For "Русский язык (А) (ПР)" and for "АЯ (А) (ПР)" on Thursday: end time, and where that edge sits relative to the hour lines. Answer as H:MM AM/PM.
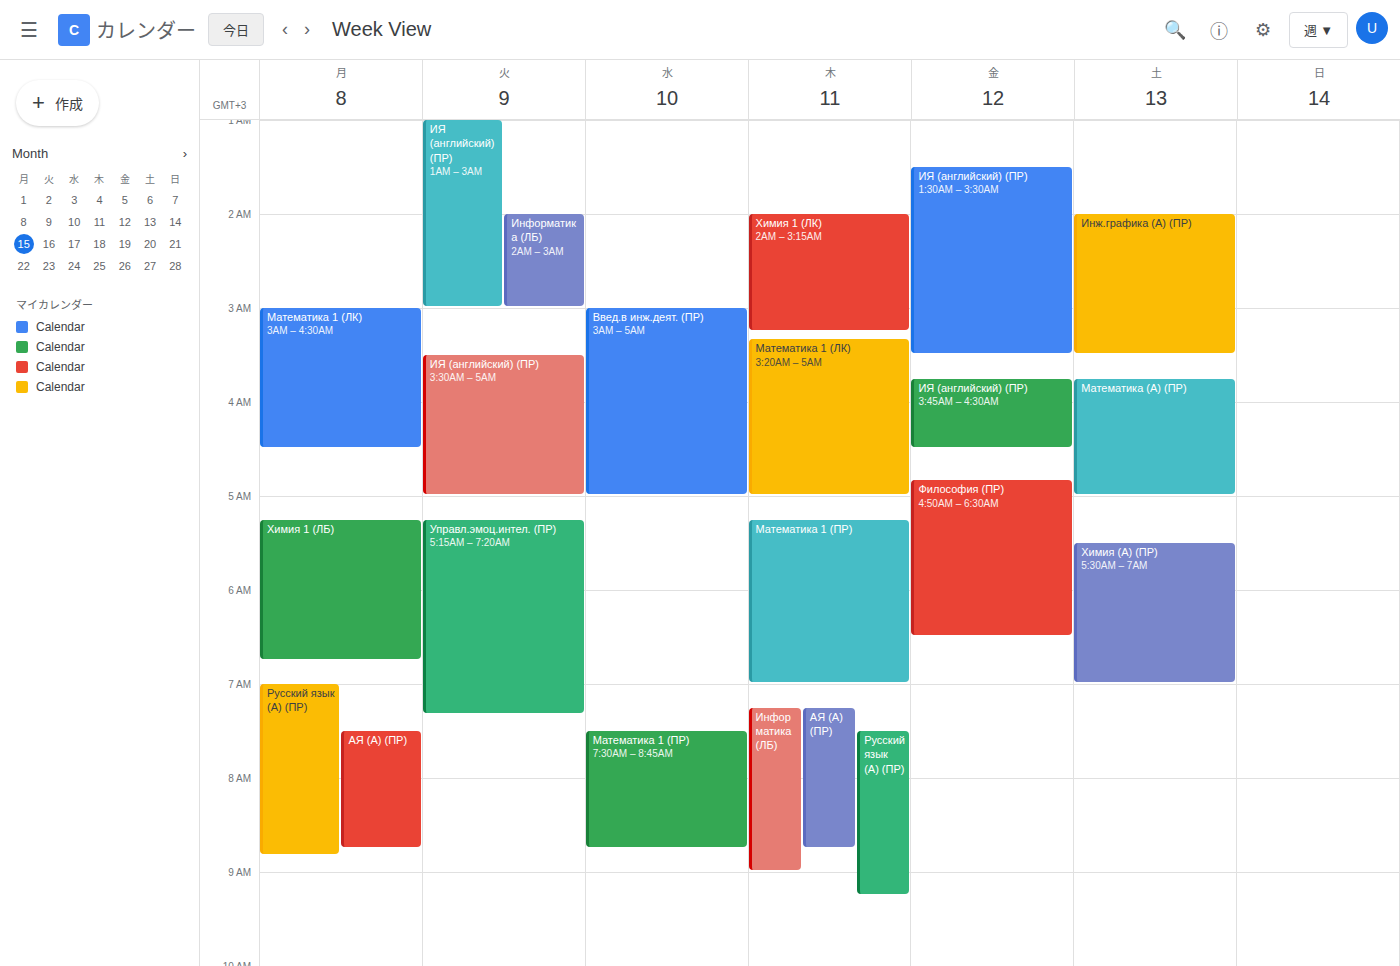
"Русский язык (А) (ПР)": 9:15 AM, neither: a quarter of the way from the 9 AM line to the 10 AM line. "АЯ (А) (ПР)": 8:45 AM, neither: three quarters of the way from the 8 AM line to the 9 AM line.